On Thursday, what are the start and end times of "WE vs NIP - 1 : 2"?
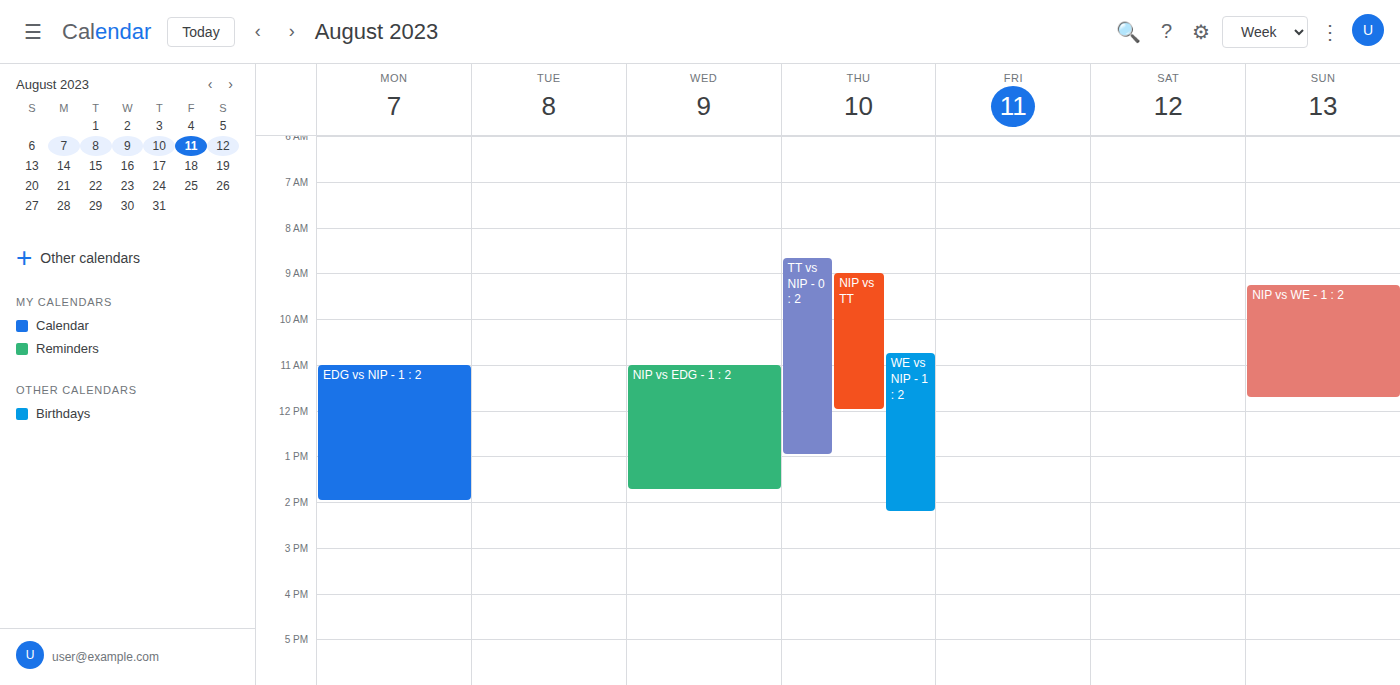
10:45 AM to 2:15 PM